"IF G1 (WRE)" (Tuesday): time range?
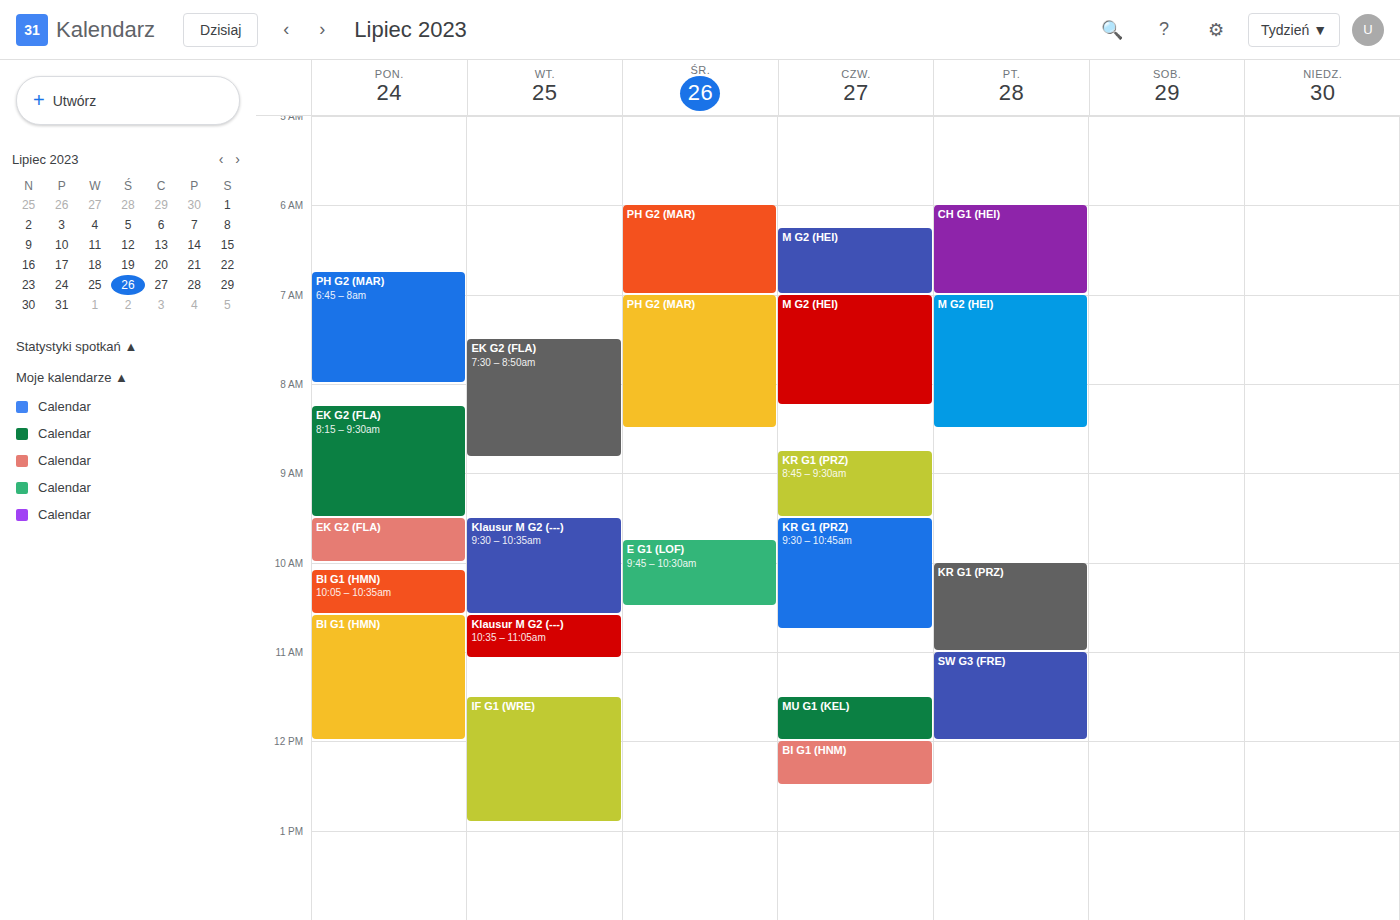
11:30 AM to 12:55 PM